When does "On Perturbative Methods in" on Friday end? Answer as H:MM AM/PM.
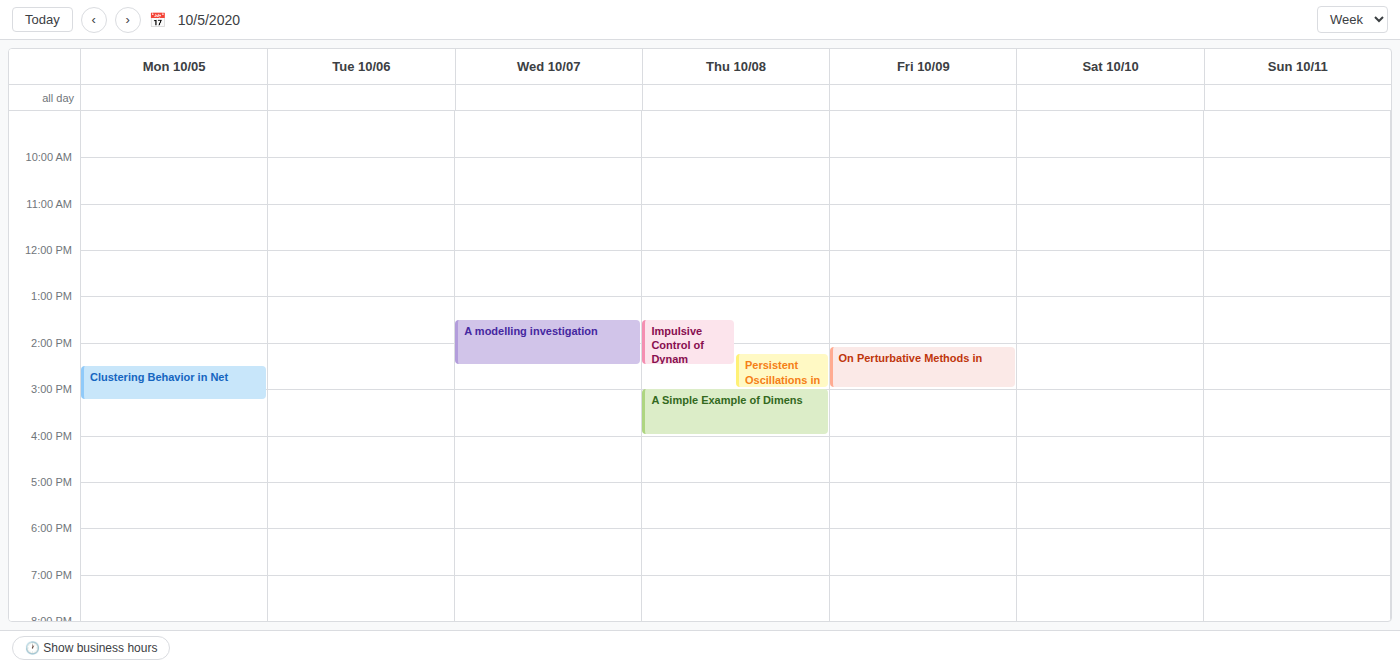
3:00 PM